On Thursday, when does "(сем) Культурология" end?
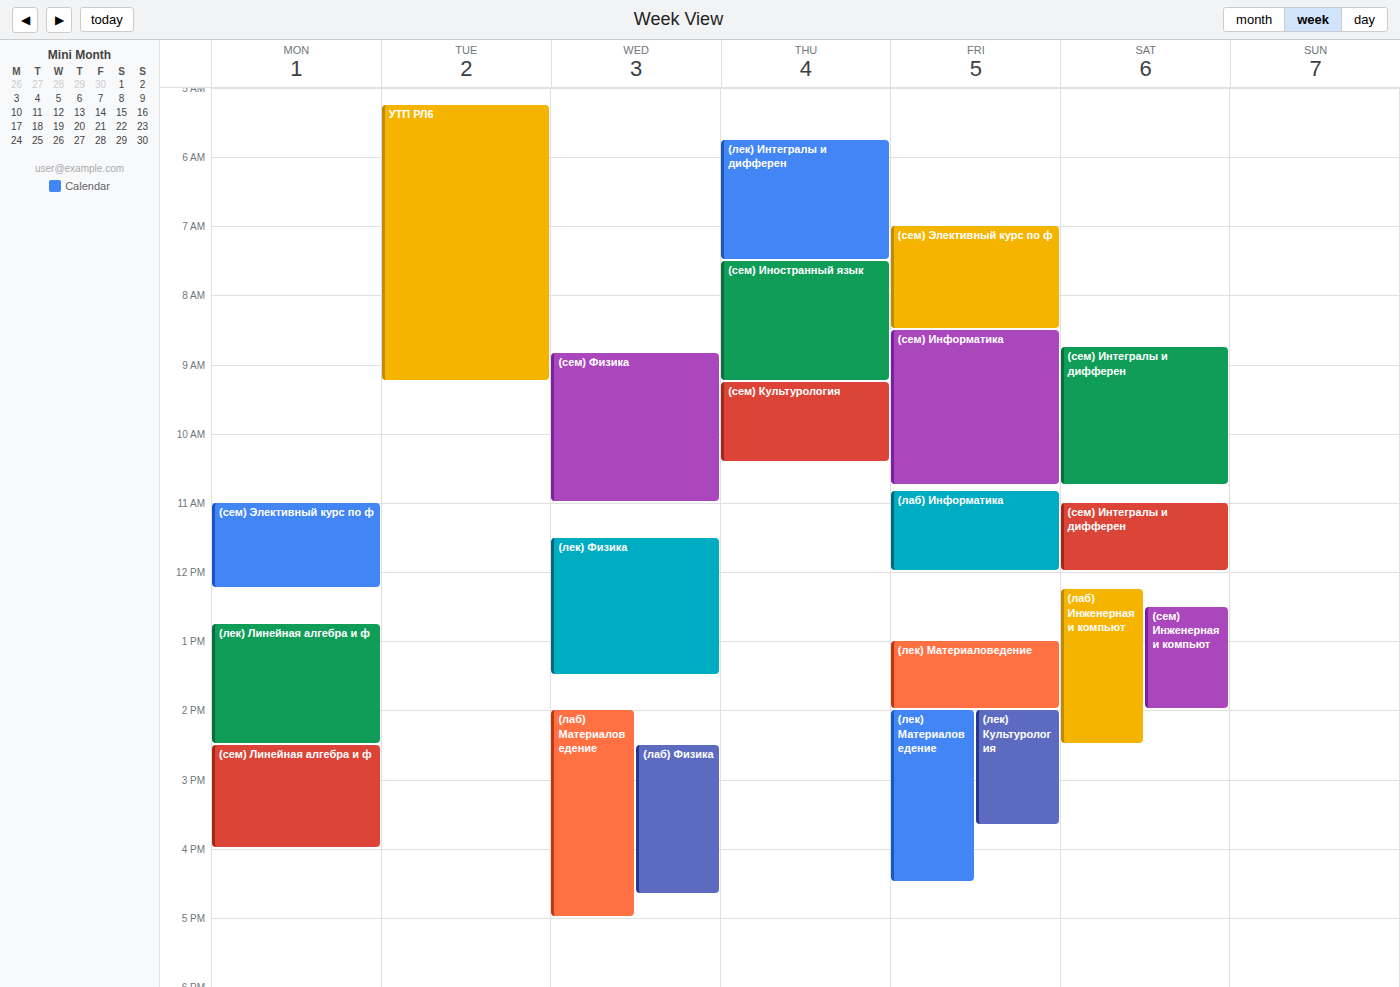
10:25